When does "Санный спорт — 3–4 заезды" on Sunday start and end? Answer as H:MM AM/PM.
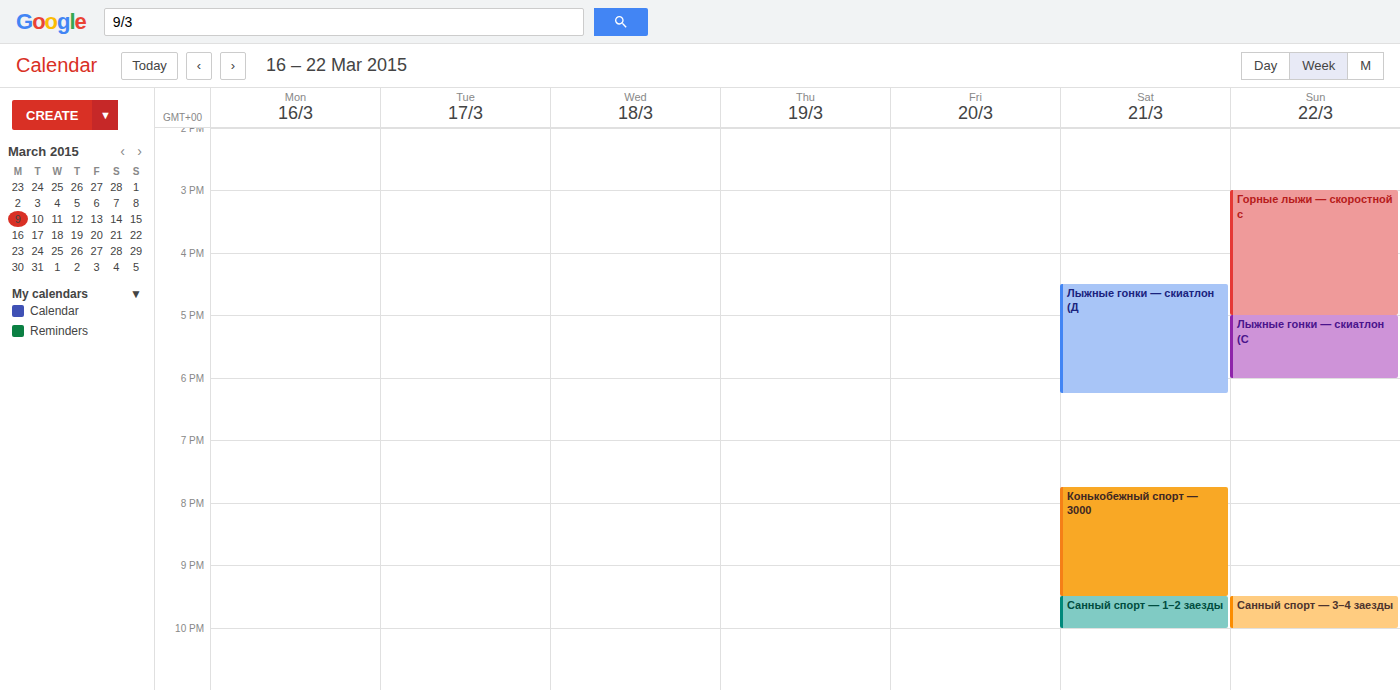
9:30 PM to 10:00 PM